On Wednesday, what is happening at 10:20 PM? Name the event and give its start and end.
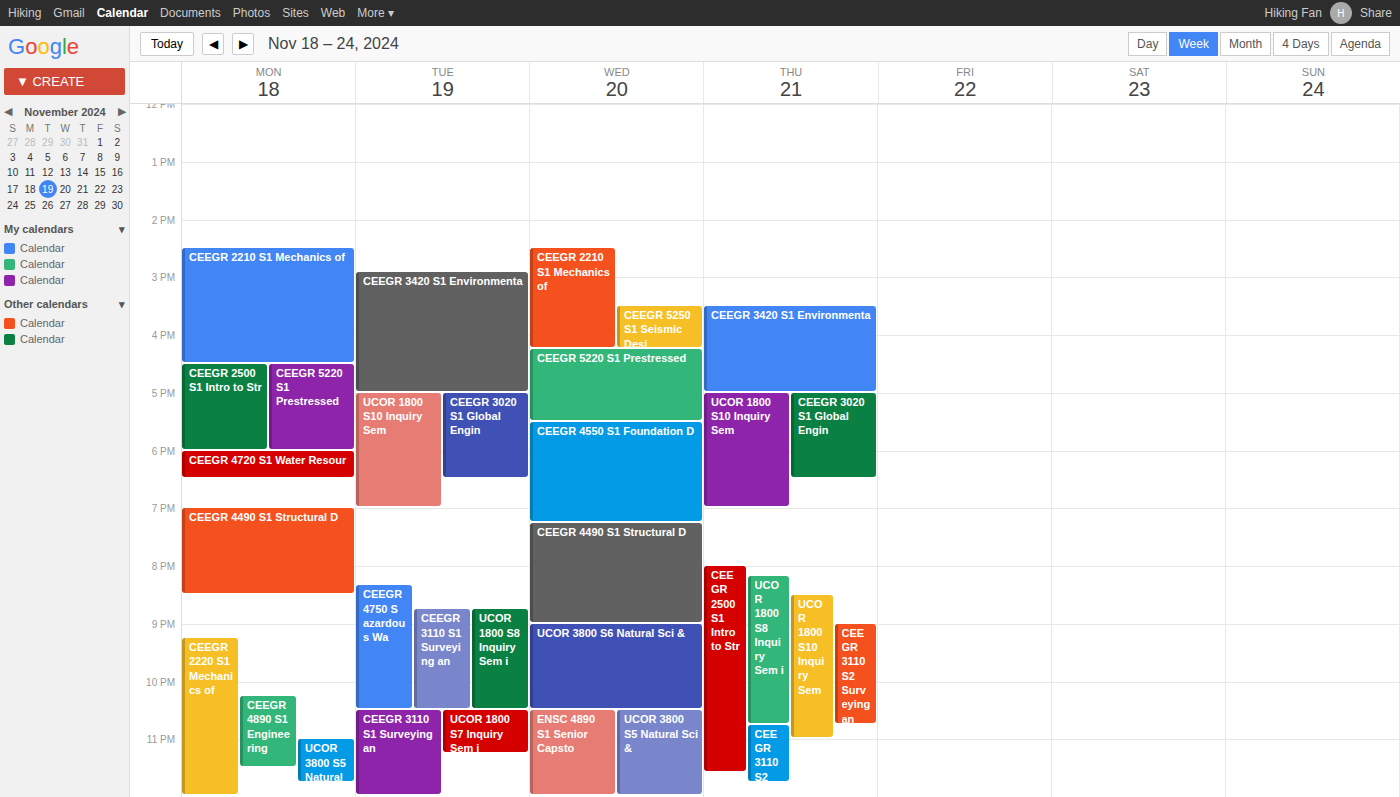
"UCOR 3800 S6 Natural Sci &", 9:00 PM to 10:30 PM